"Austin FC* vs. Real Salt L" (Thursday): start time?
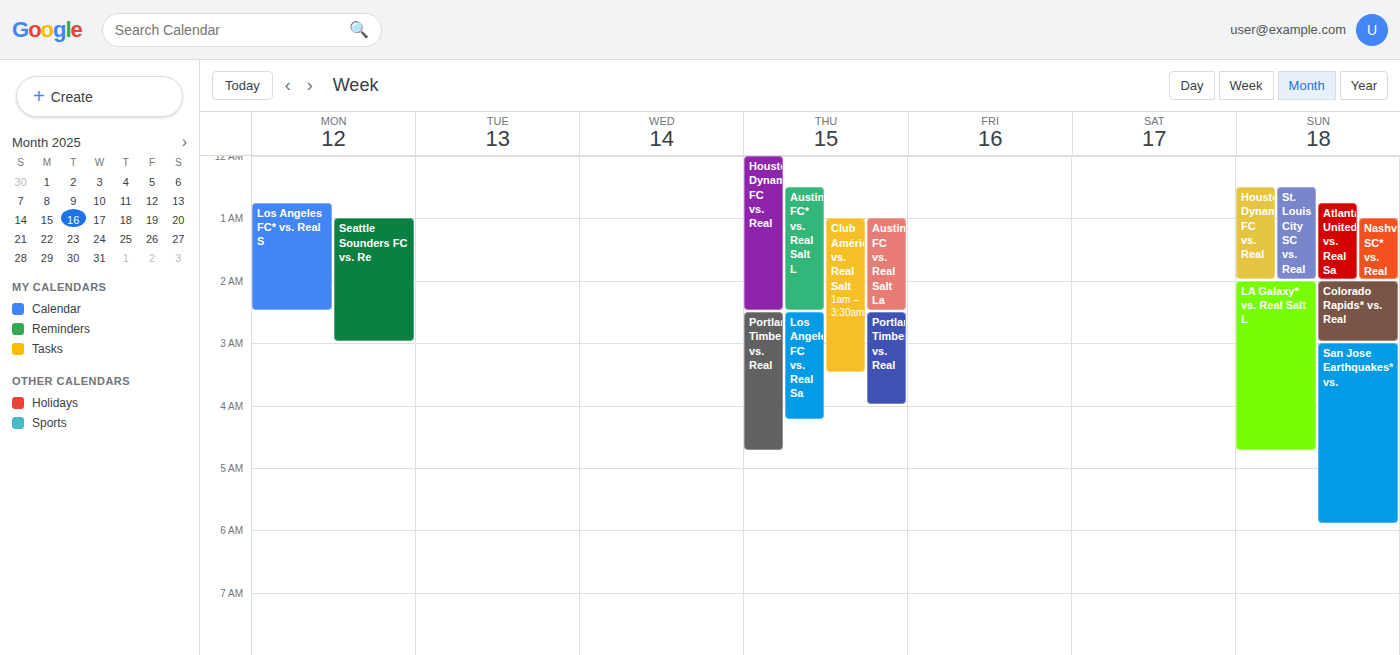
12:30 AM